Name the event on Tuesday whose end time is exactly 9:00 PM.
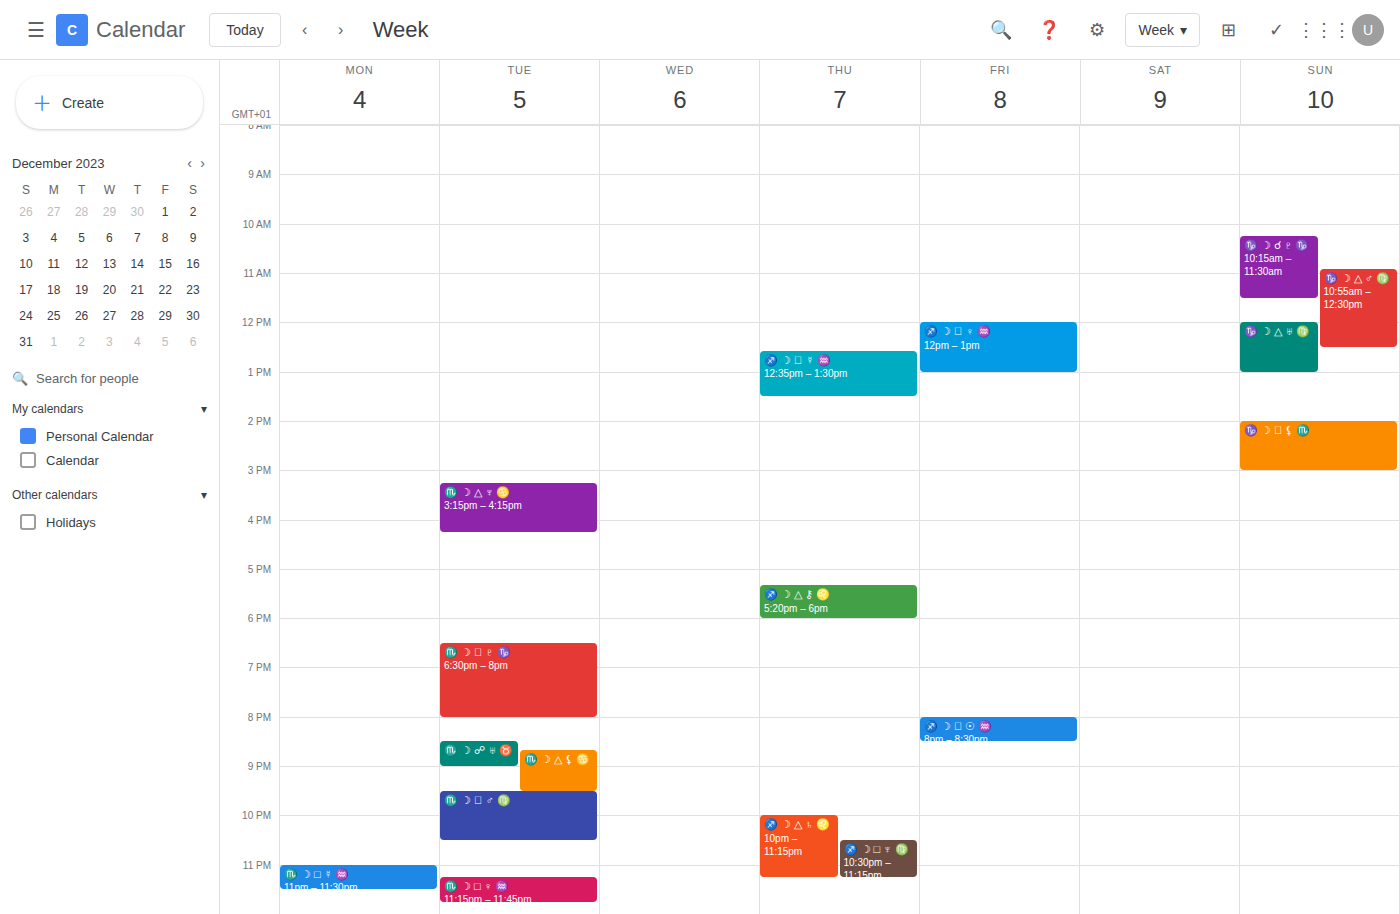
"♏️ ☽ ☍ ♅ ♉️"